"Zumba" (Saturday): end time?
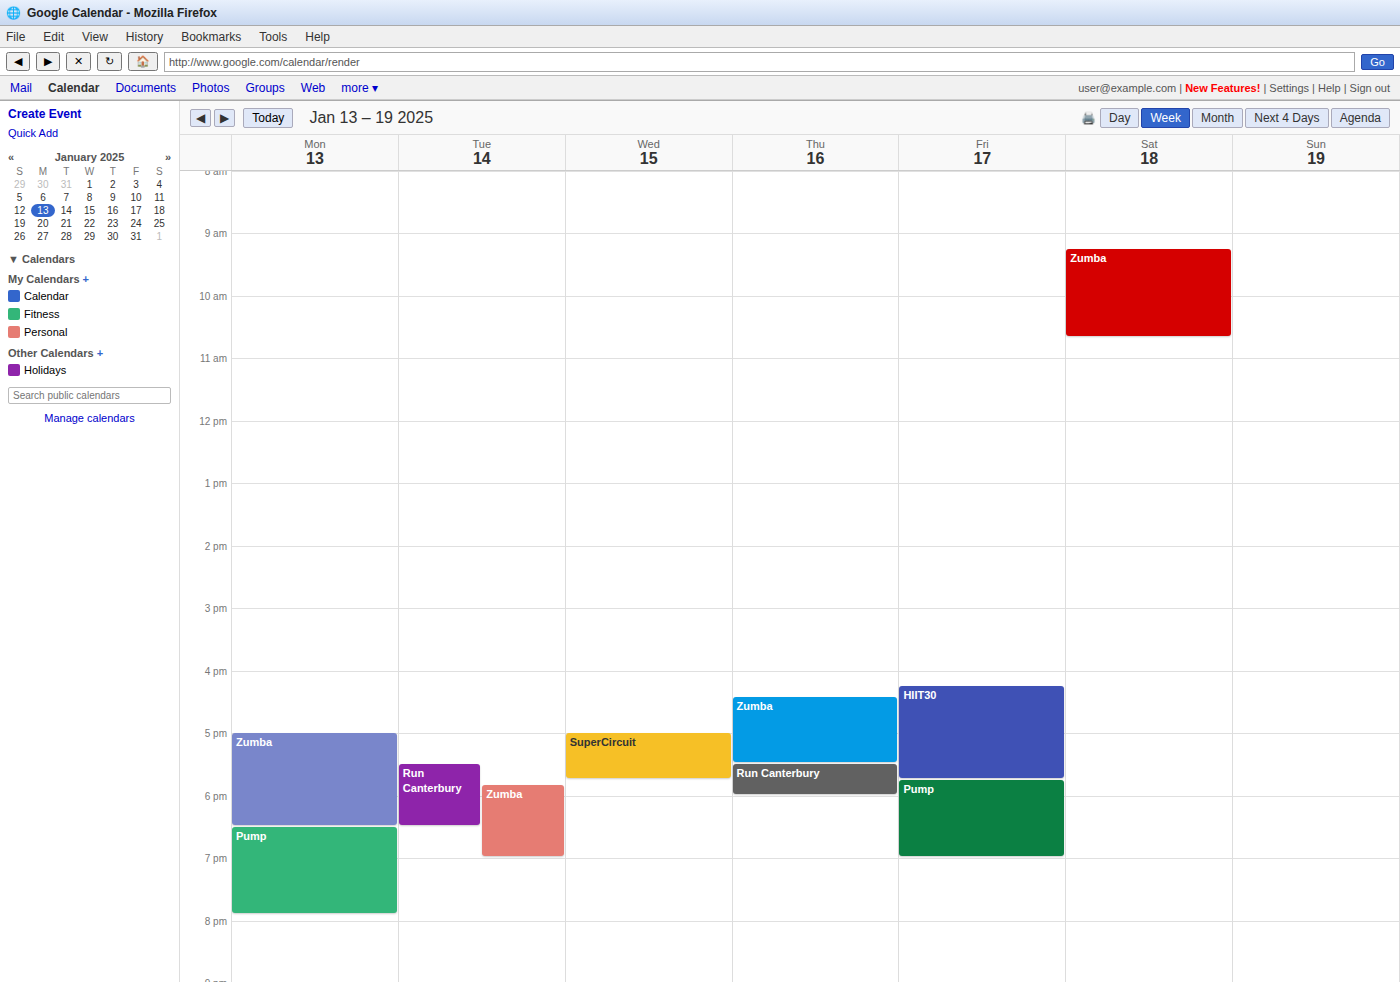
10:40 AM